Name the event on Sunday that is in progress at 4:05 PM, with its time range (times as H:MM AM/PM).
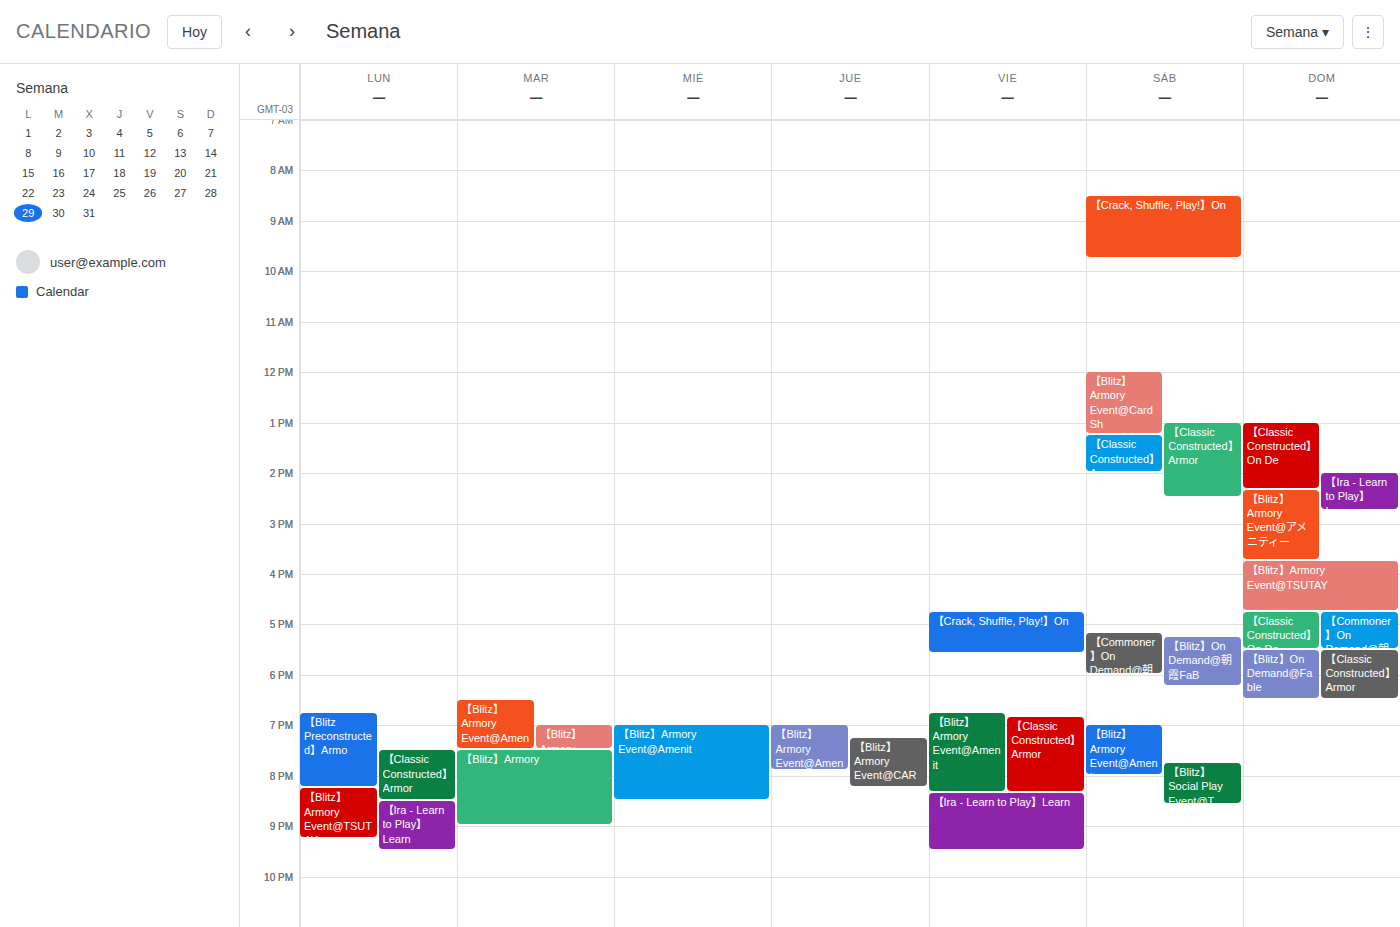
"【Blitz】Armory Event@TSUTAY", 3:45 PM to 4:45 PM